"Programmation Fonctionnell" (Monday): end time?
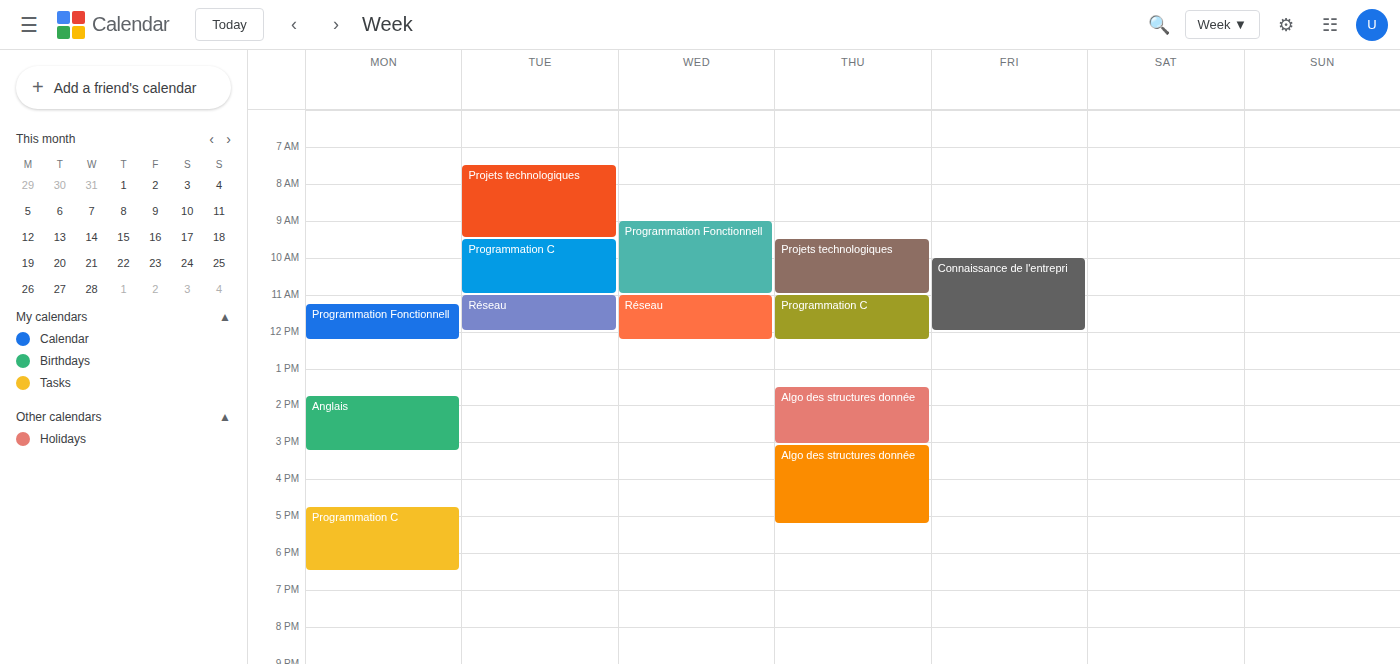
12:15 PM